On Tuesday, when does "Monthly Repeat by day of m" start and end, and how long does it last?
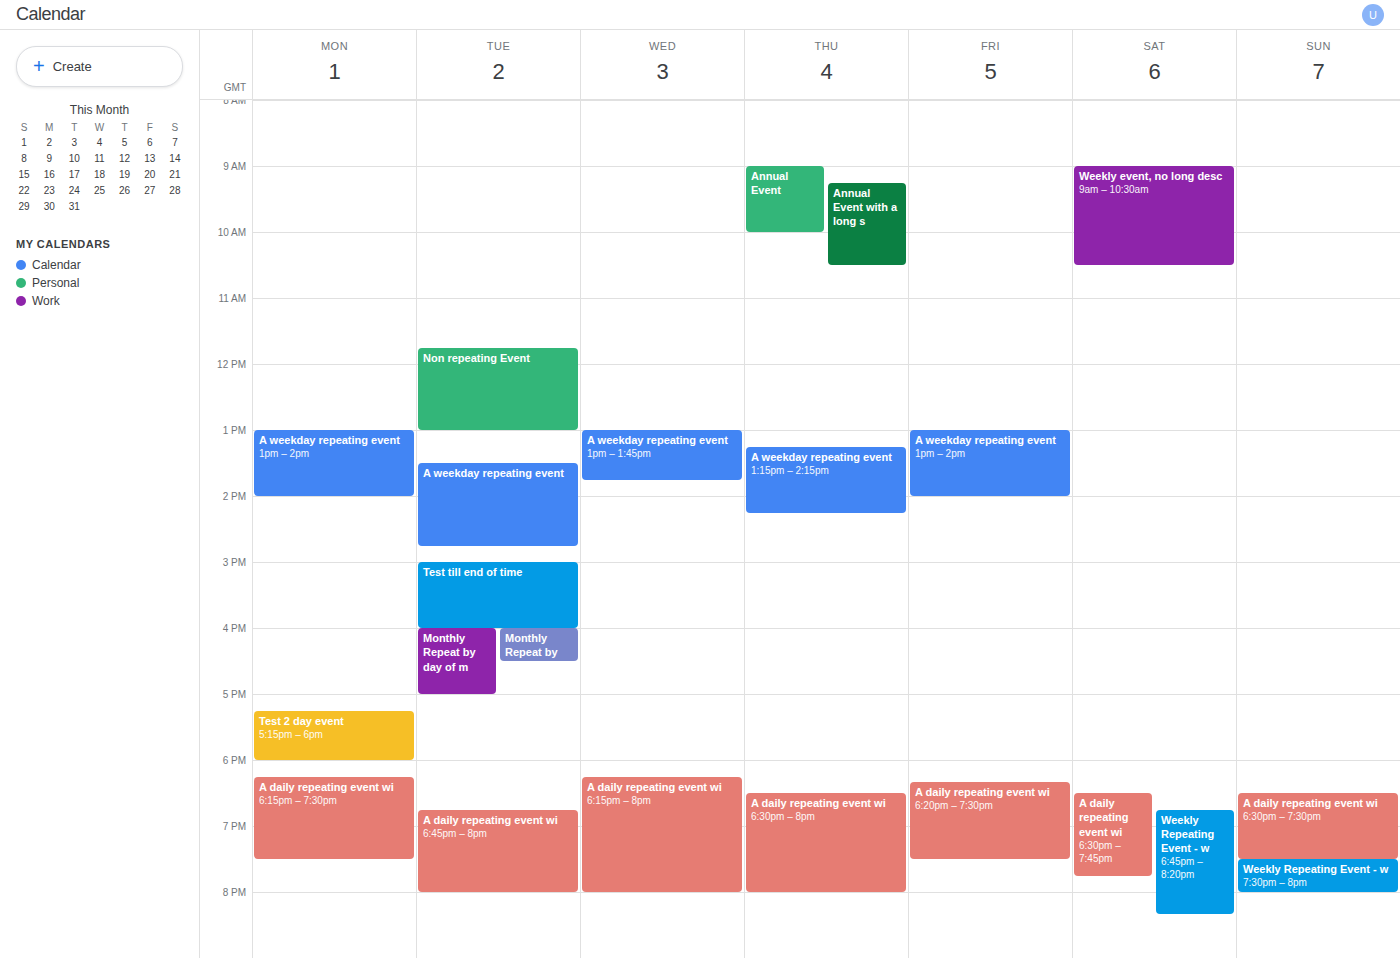
4:00 PM to 5:00 PM, 1 hour